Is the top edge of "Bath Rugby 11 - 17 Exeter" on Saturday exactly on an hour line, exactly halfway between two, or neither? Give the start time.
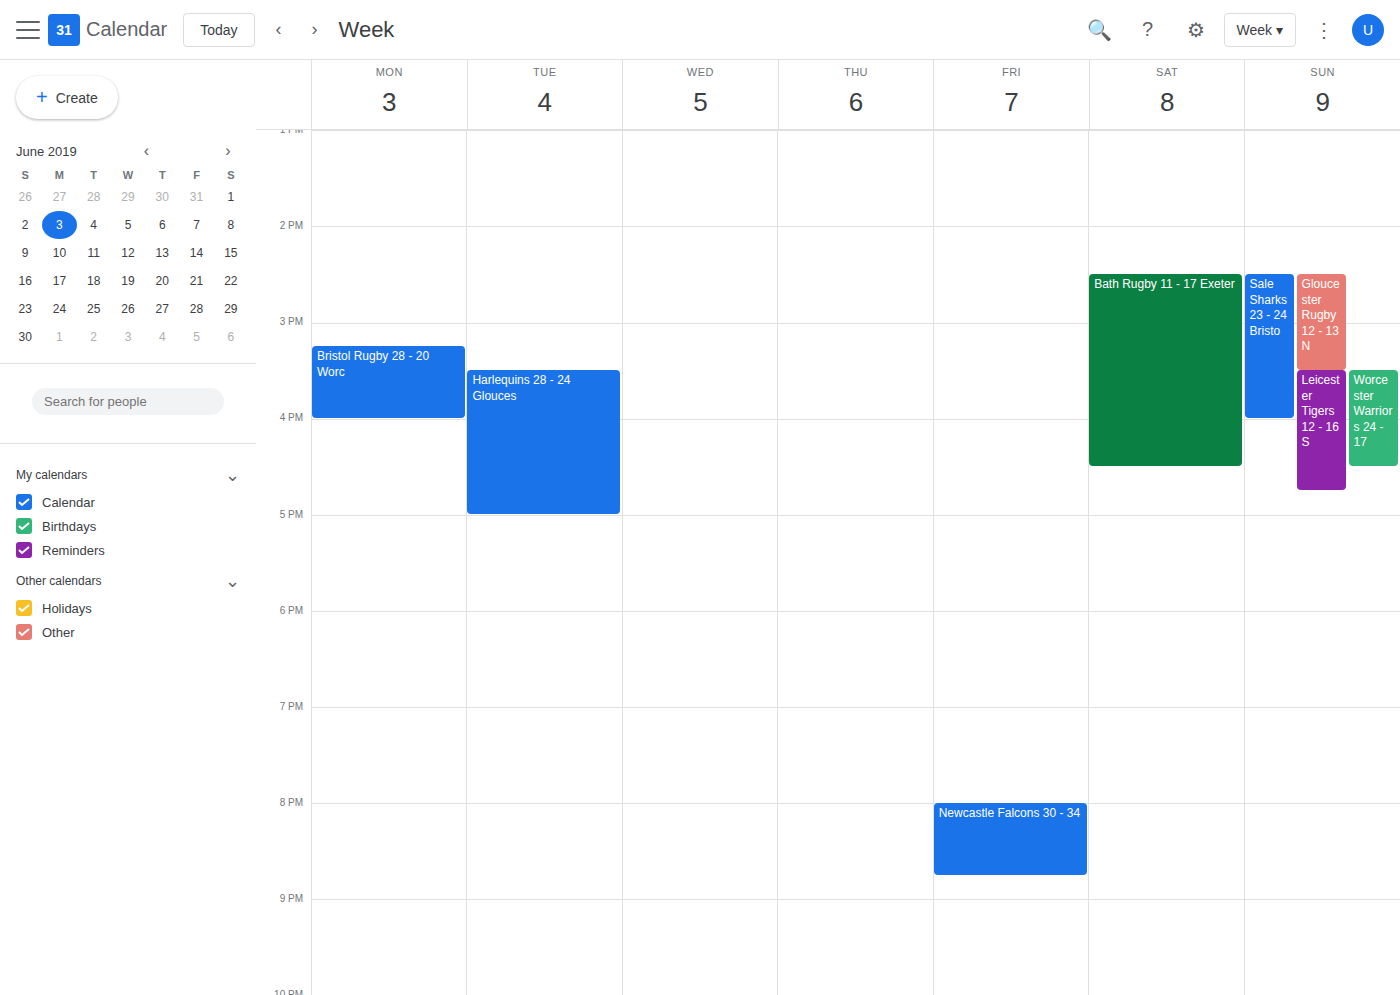
2:30 PM -- halfway between the 2 PM and 3 PM lines.